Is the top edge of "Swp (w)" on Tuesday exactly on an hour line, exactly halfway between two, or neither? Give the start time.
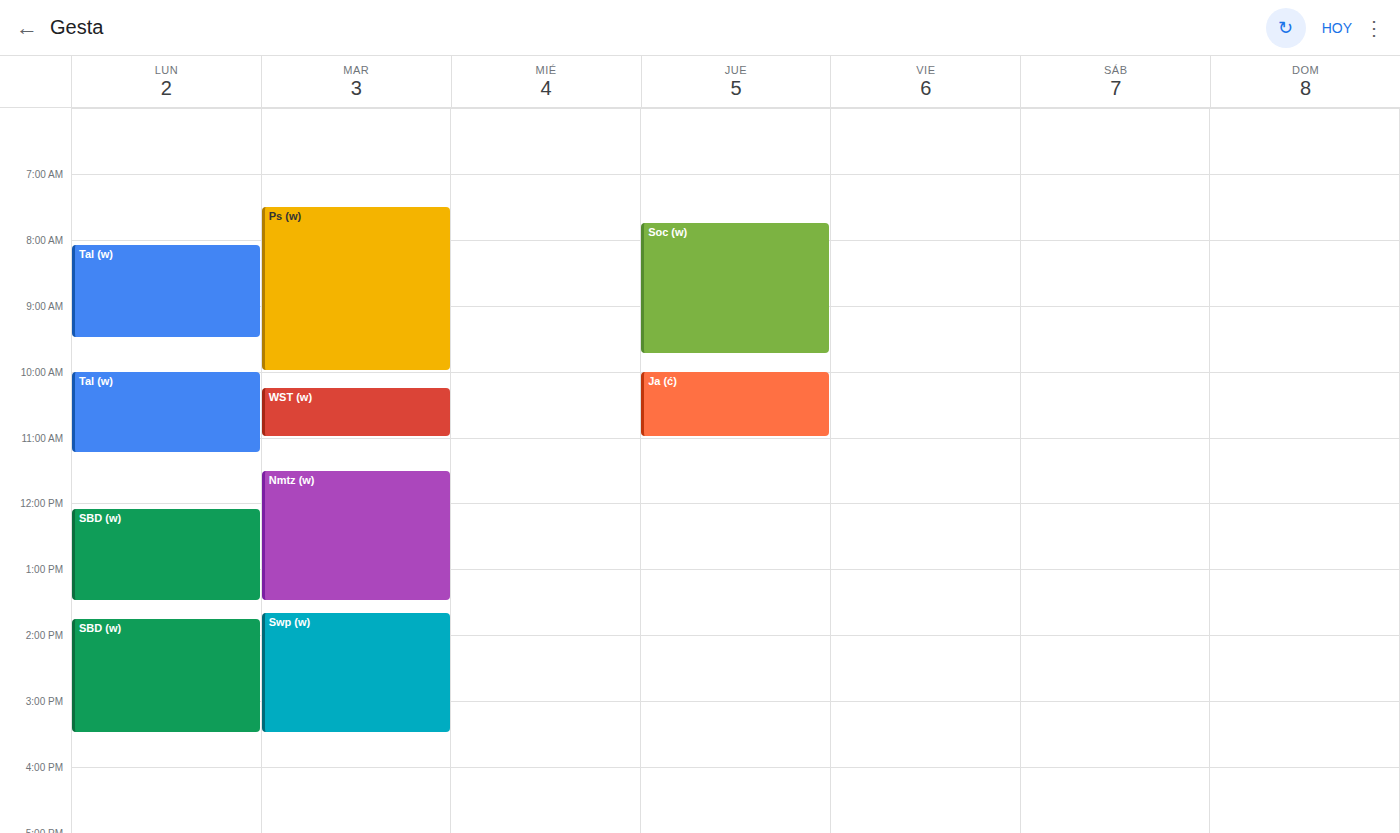
1:40 PM -- neither: 40 minutes below the 1 PM line and 20 minutes above the 2 PM line.